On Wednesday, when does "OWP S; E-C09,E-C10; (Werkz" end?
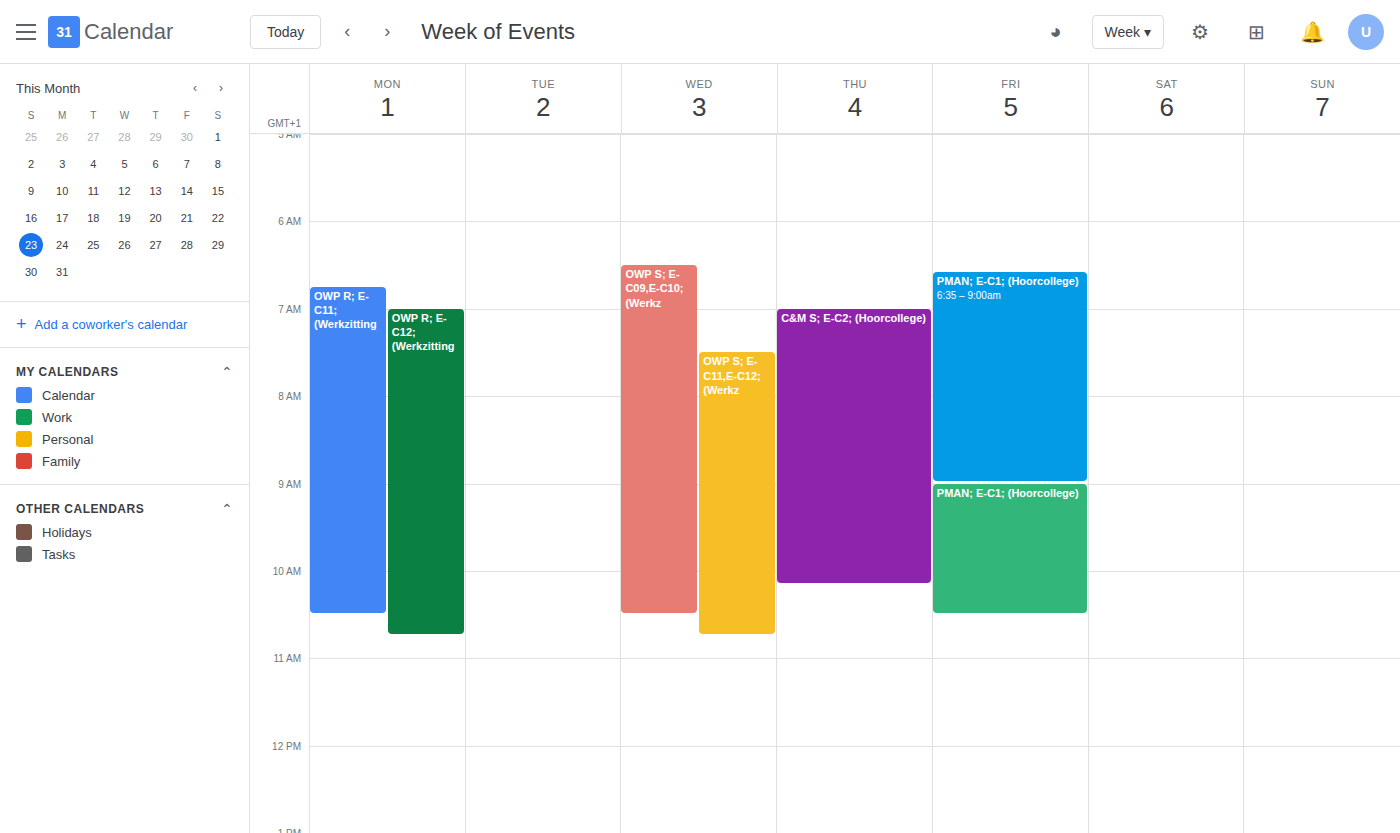
10:30 AM